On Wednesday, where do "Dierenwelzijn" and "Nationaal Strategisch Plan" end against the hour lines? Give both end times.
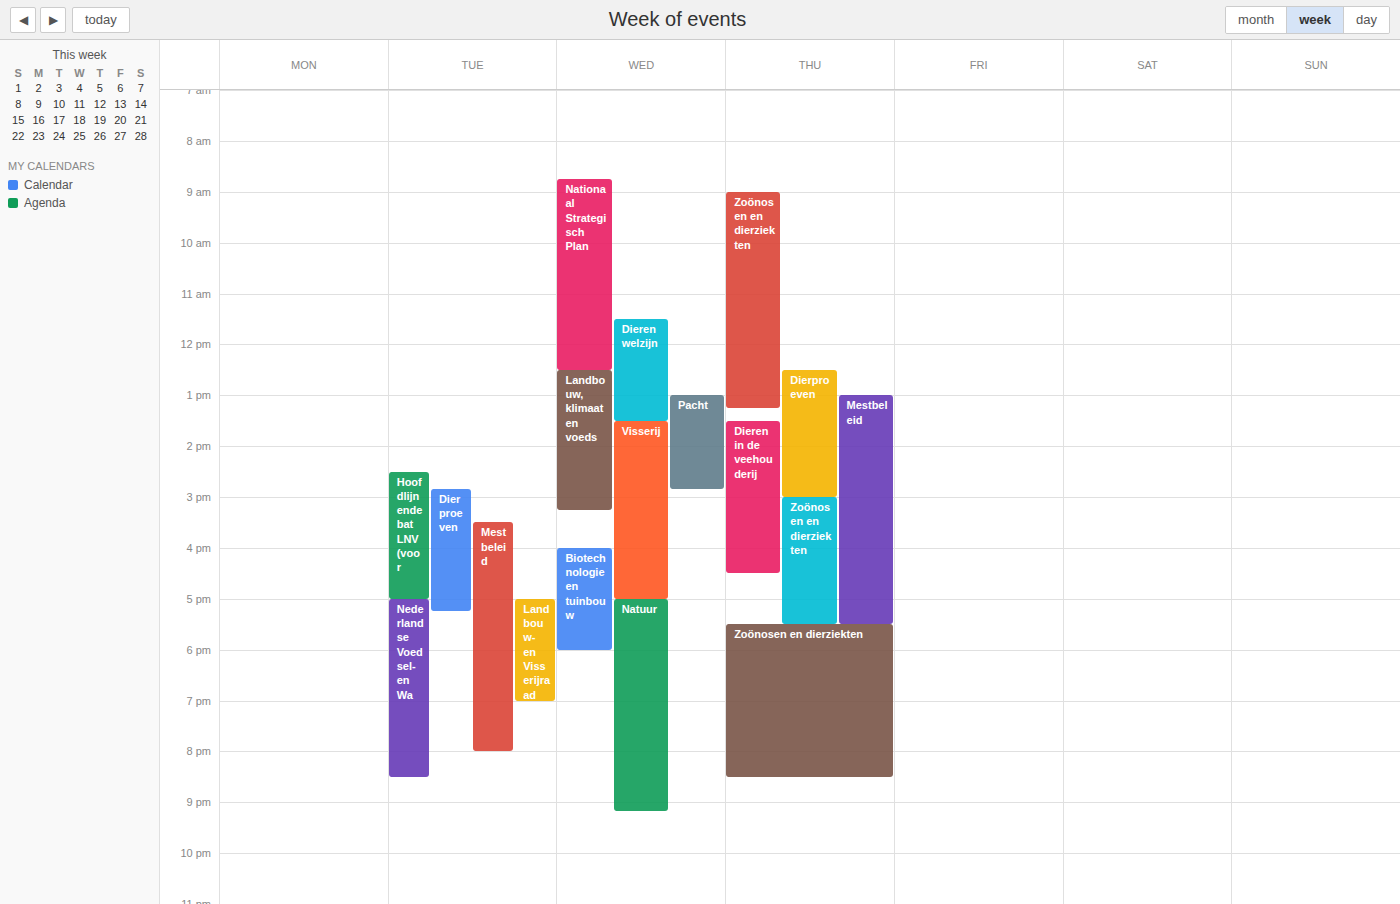
"Dierenwelzijn": 1:30 PM, halfway between the 1 PM and 2 PM lines. "Nationaal Strategisch Plan": 12:30 PM, halfway between the 12 PM and 1 PM lines.